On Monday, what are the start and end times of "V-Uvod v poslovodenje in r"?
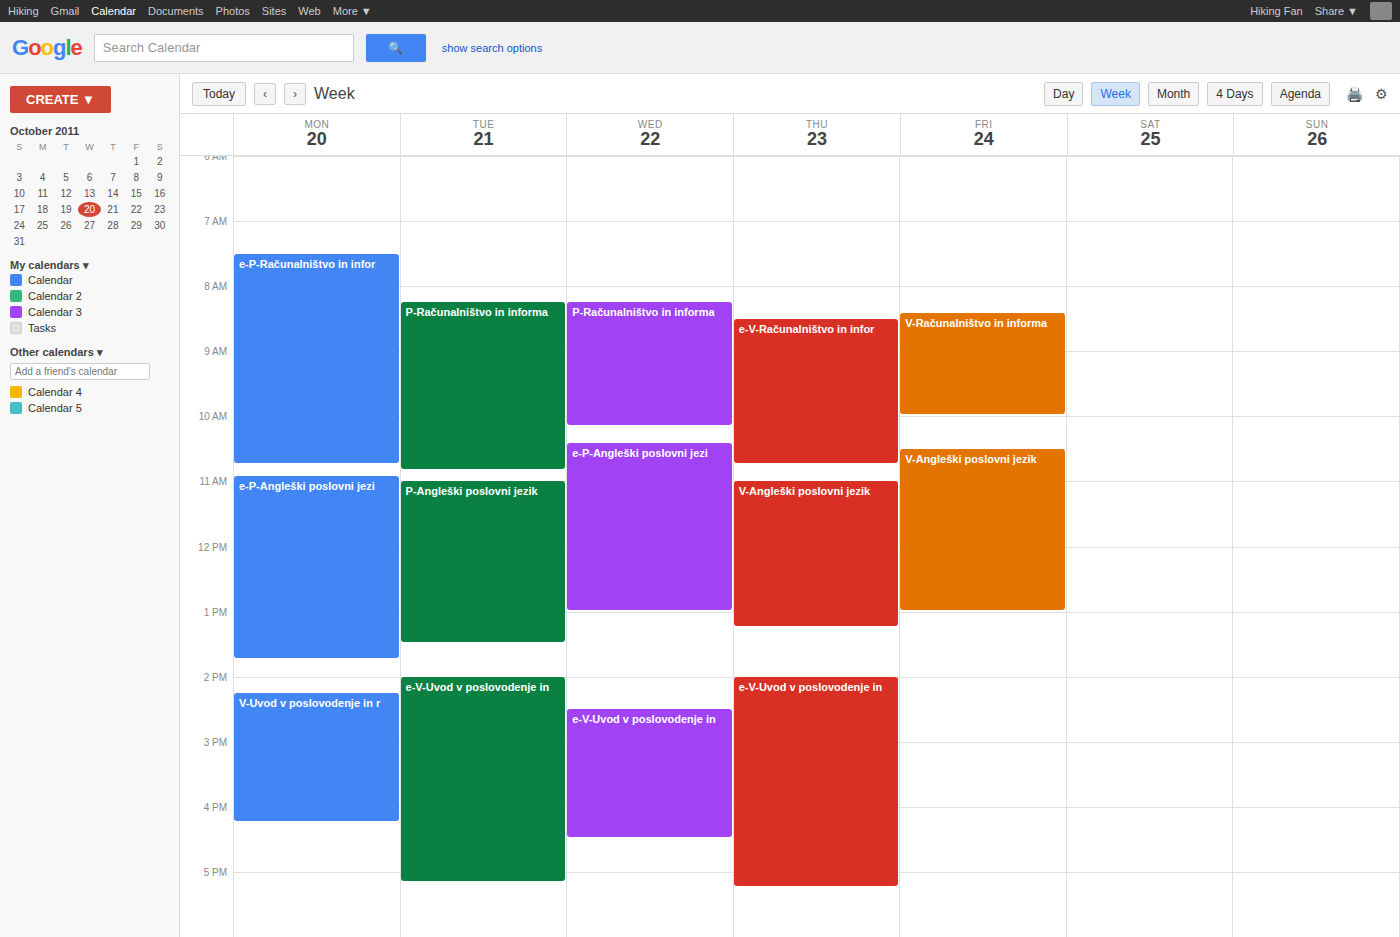
2:15 PM to 4:15 PM